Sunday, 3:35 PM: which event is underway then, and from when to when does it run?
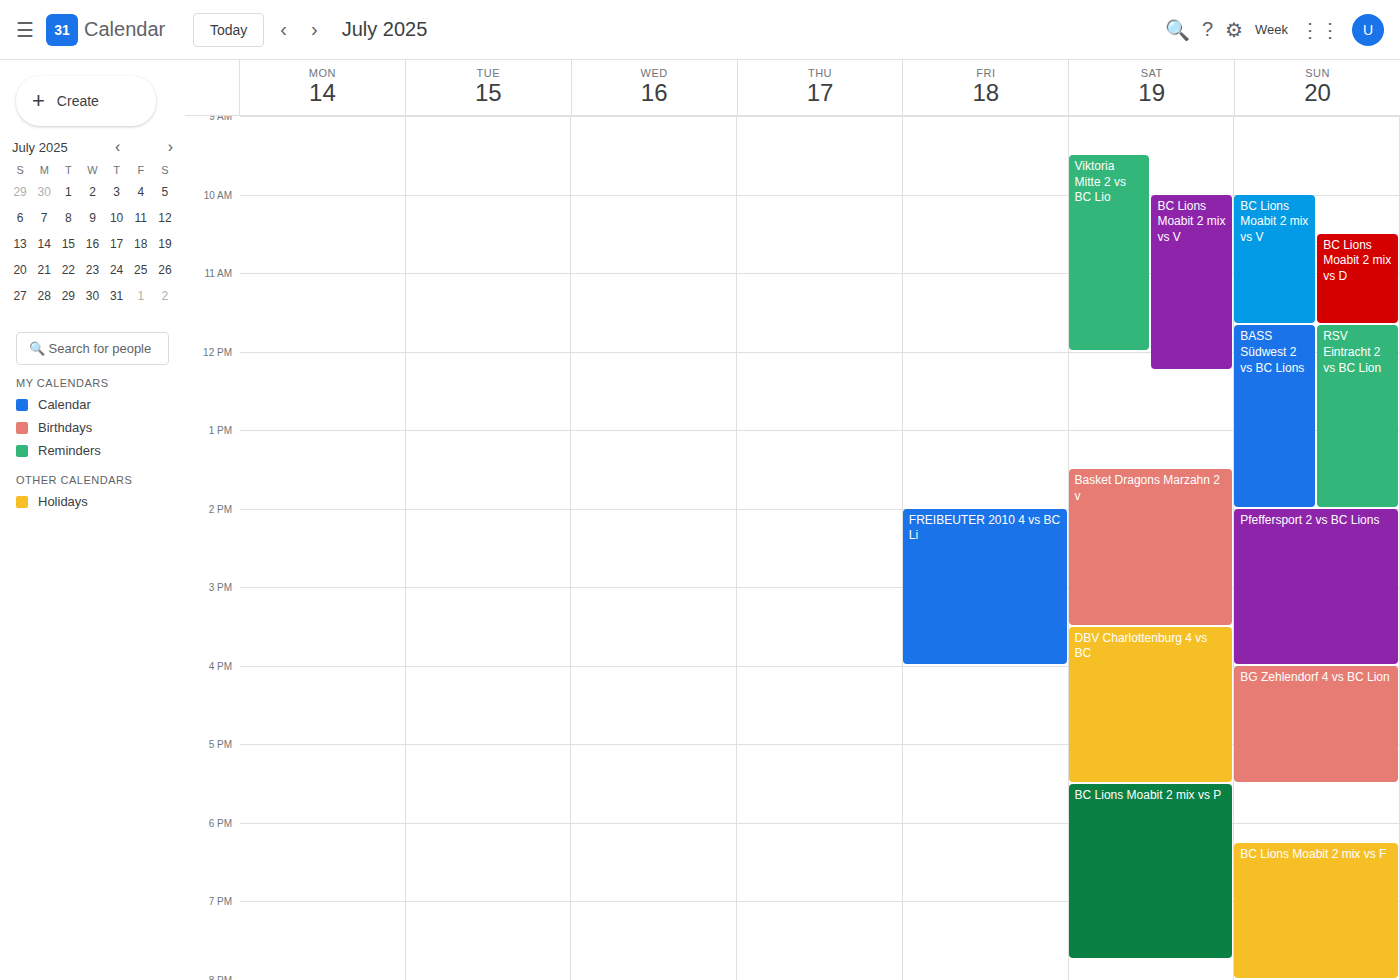
"Pfeffersport 2 vs BC Lions", 2:00 PM to 4:00 PM